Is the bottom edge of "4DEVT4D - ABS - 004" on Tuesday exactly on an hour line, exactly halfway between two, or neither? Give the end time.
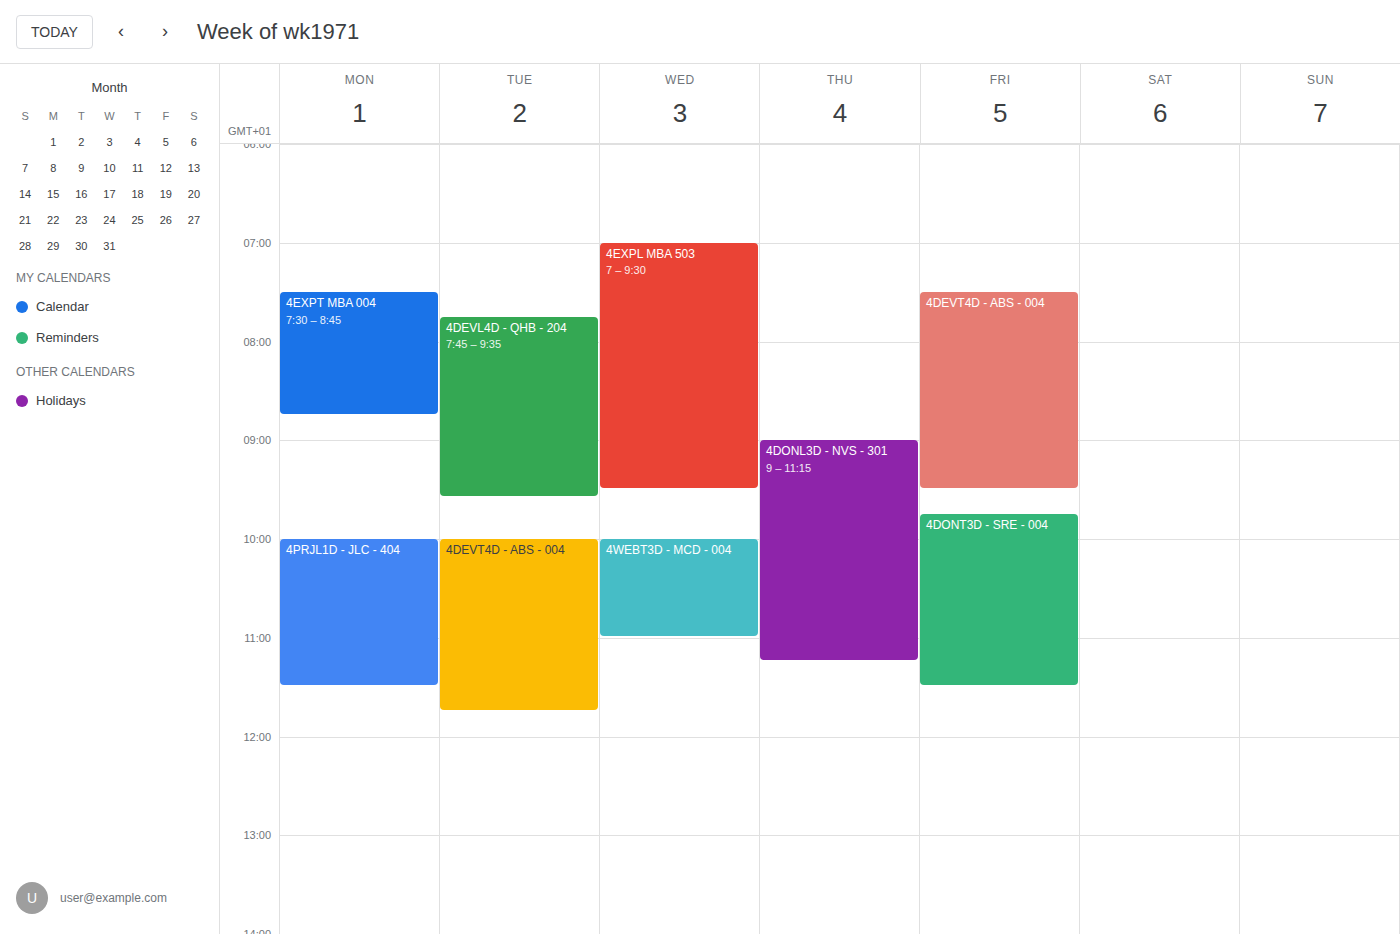
11:45 AM -- neither: three quarters of the way from the 11 AM line to the 12 PM line.